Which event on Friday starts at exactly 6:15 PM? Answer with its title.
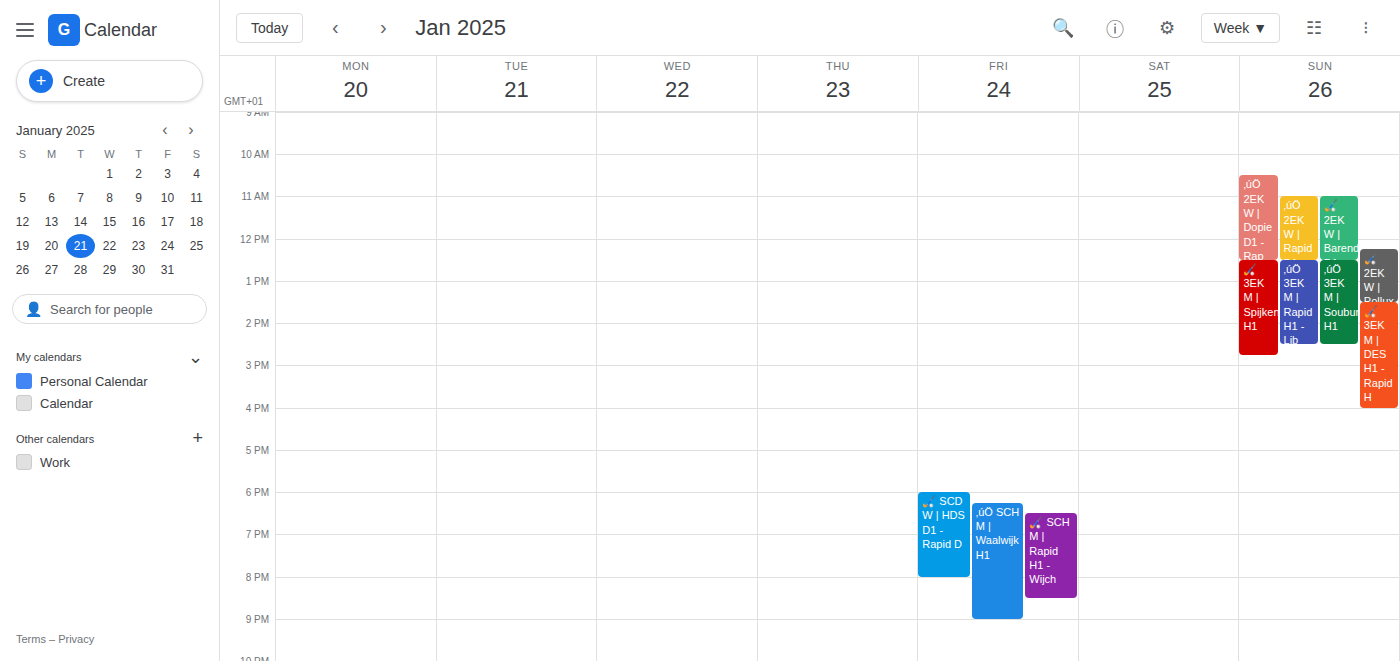
"‚úÖ SCH M | Waalwijk H1"